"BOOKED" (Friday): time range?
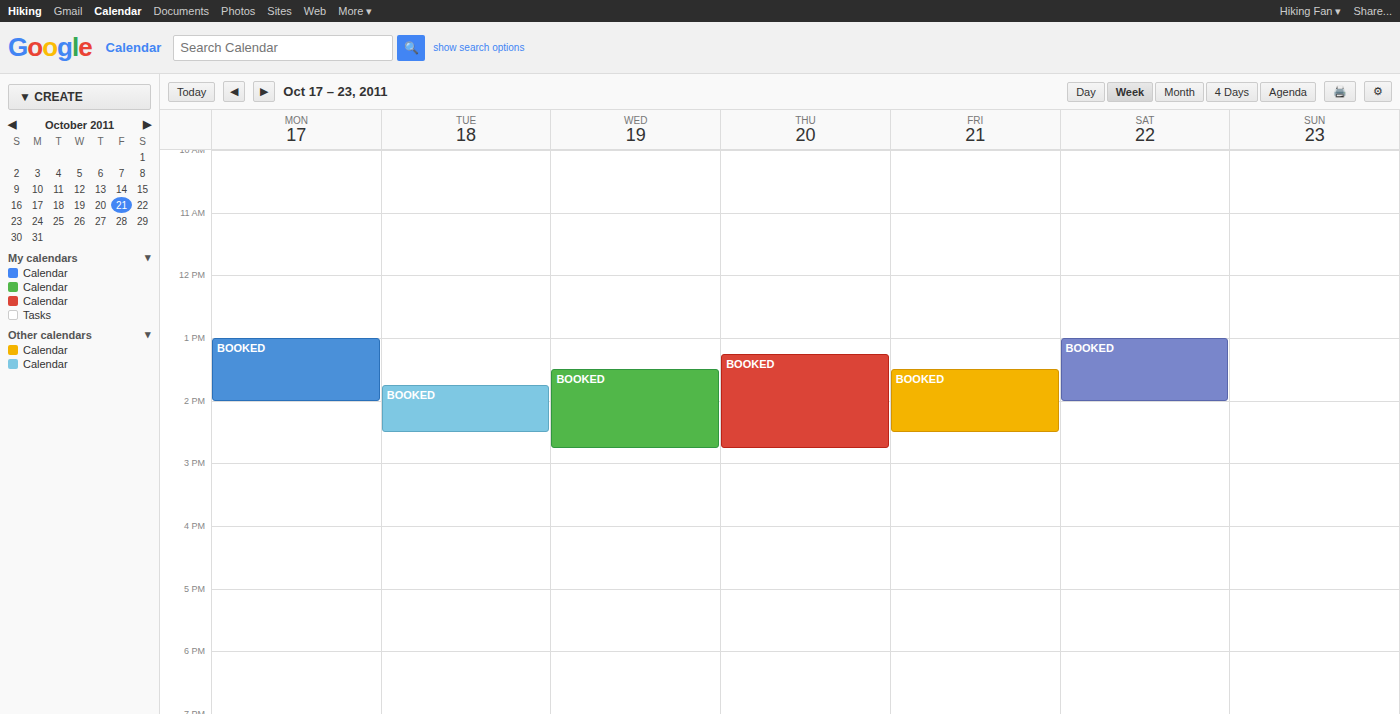
13:30 to 14:30